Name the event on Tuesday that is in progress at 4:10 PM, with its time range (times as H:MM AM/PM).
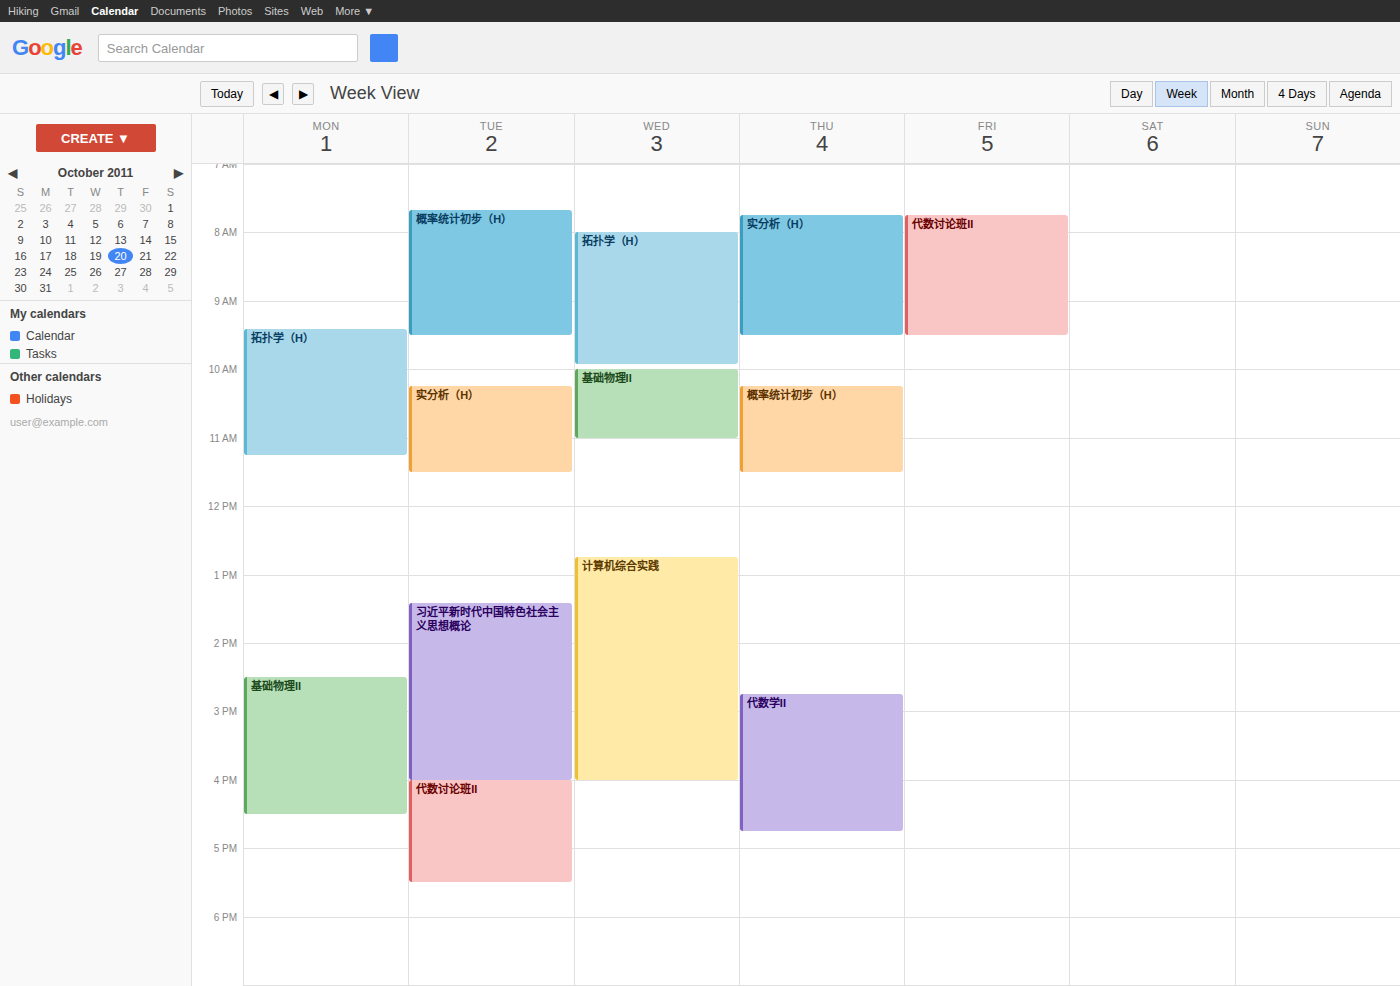
"代数讨论班II", 4:00 PM to 5:30 PM